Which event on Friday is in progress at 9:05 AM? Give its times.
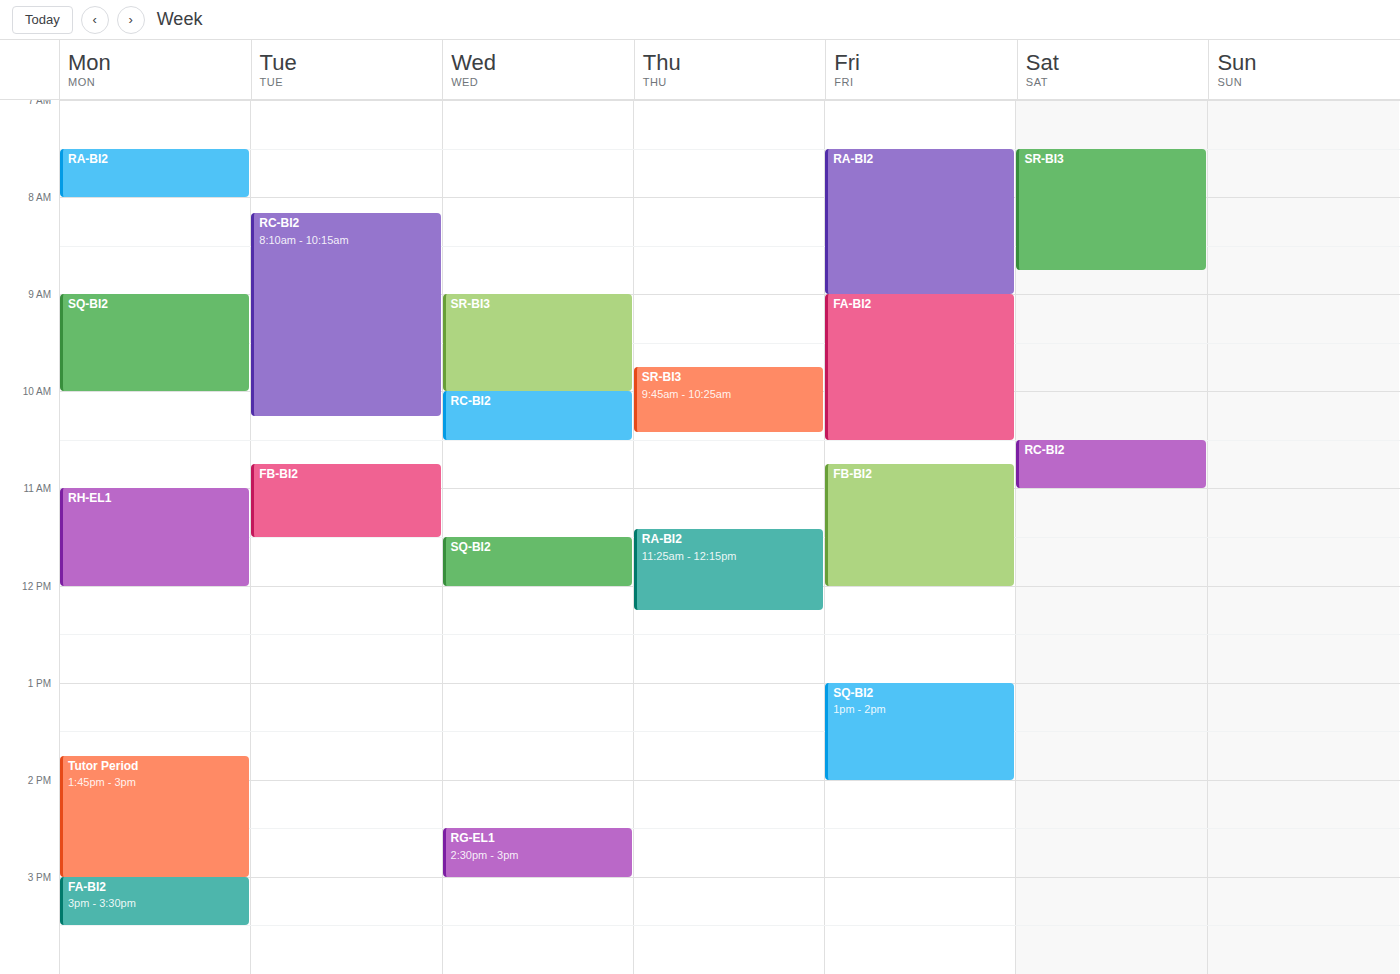
"FA-BI2", 9:00 AM to 10:30 AM